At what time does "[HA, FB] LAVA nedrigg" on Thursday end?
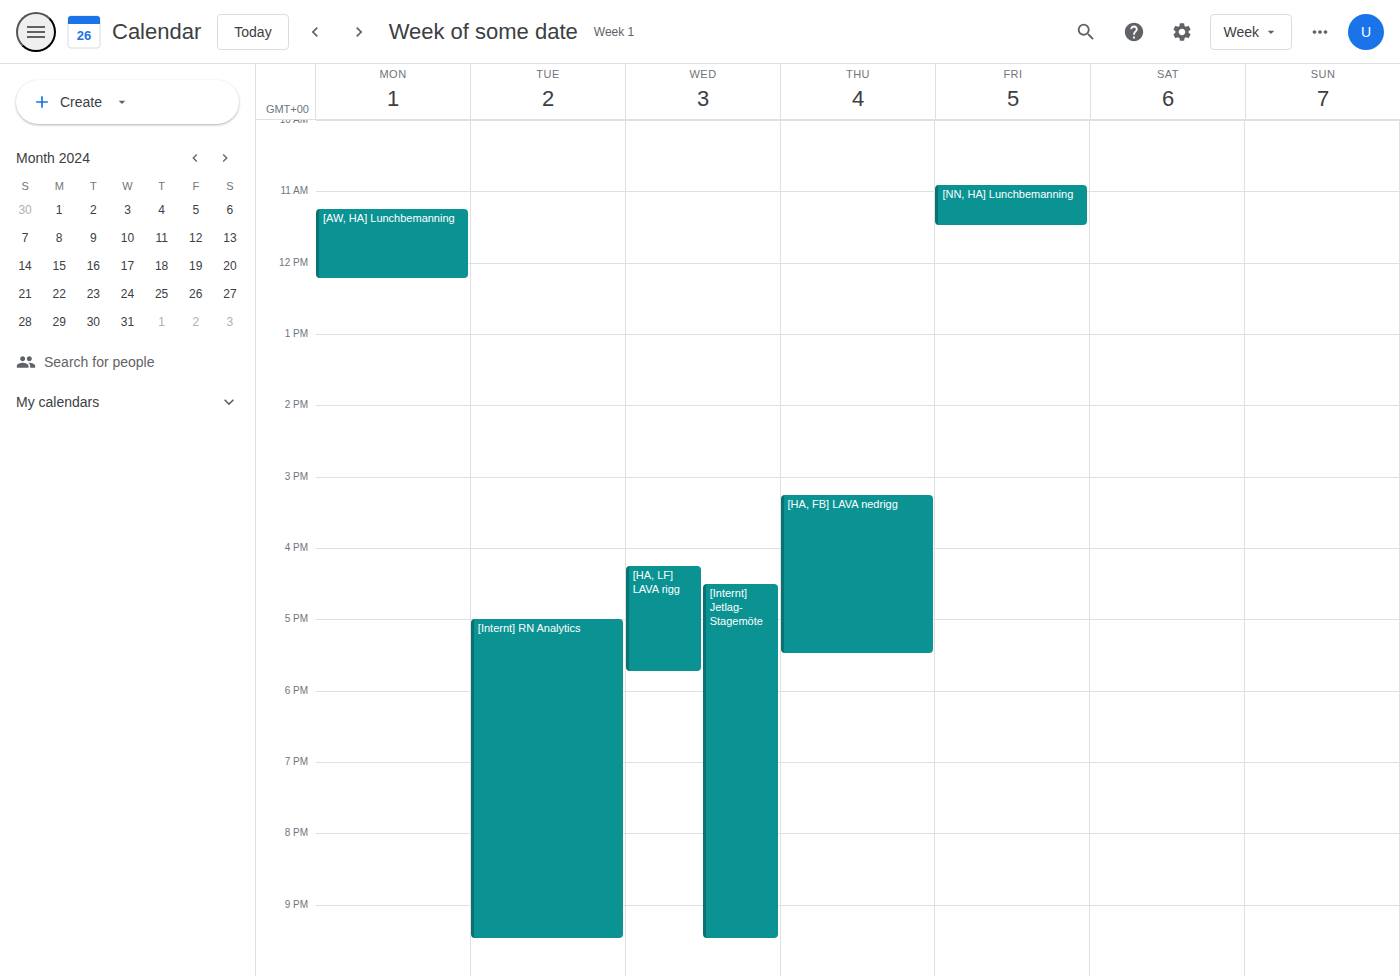
5:30 PM